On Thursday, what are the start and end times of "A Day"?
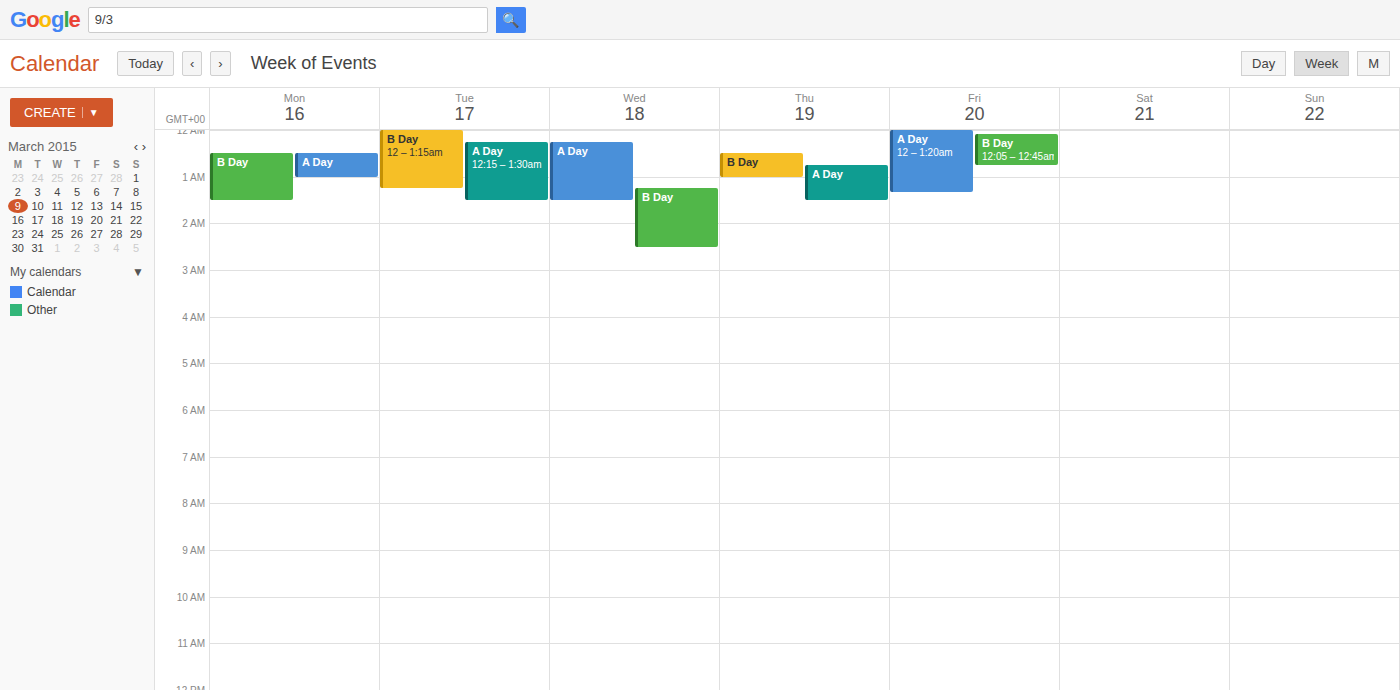
00:45 to 01:30